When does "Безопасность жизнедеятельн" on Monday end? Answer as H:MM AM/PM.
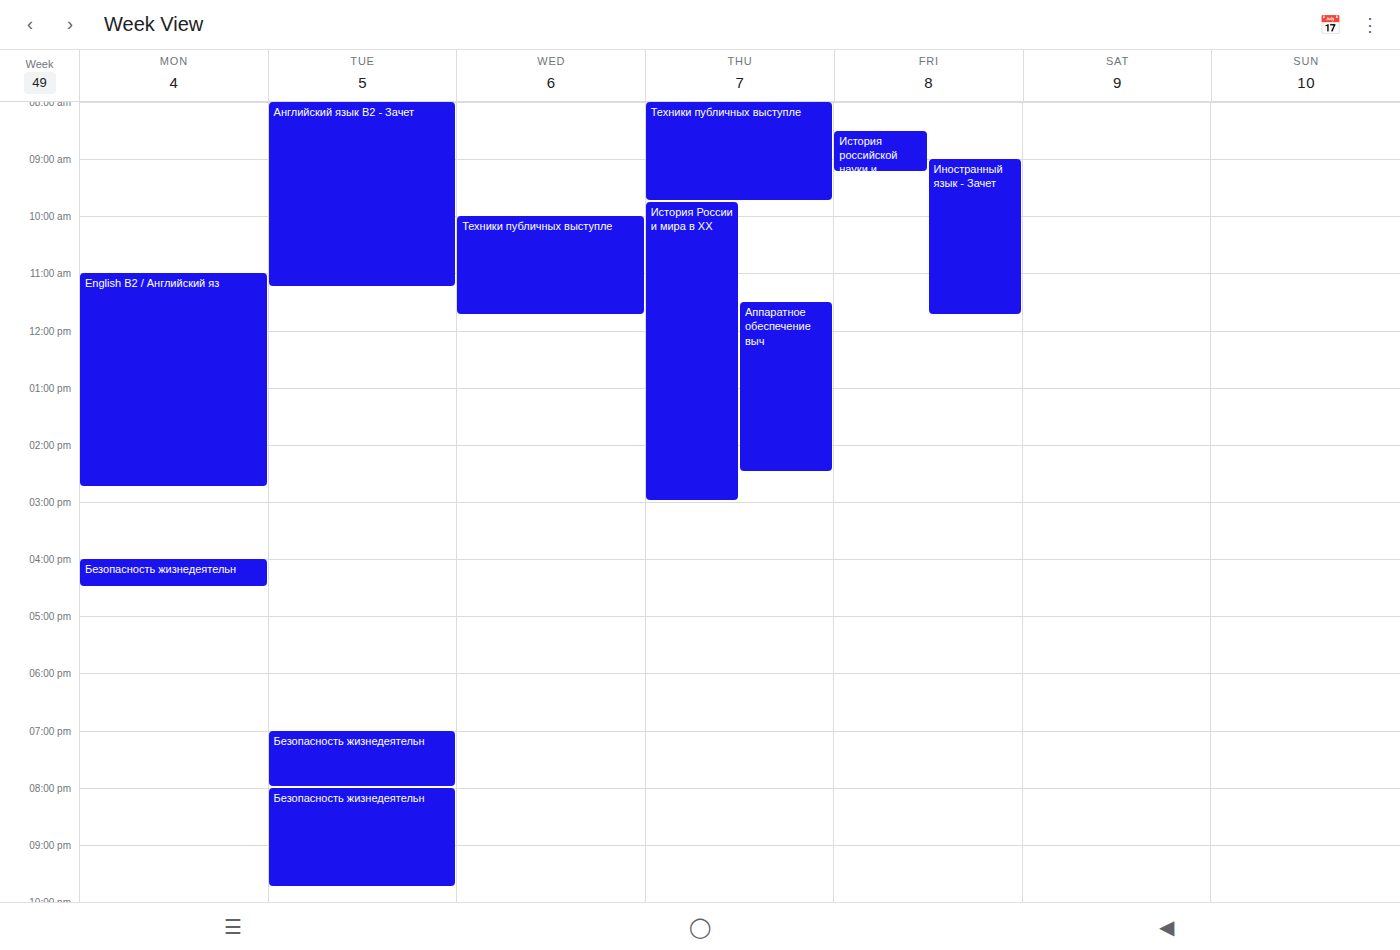
4:30 PM